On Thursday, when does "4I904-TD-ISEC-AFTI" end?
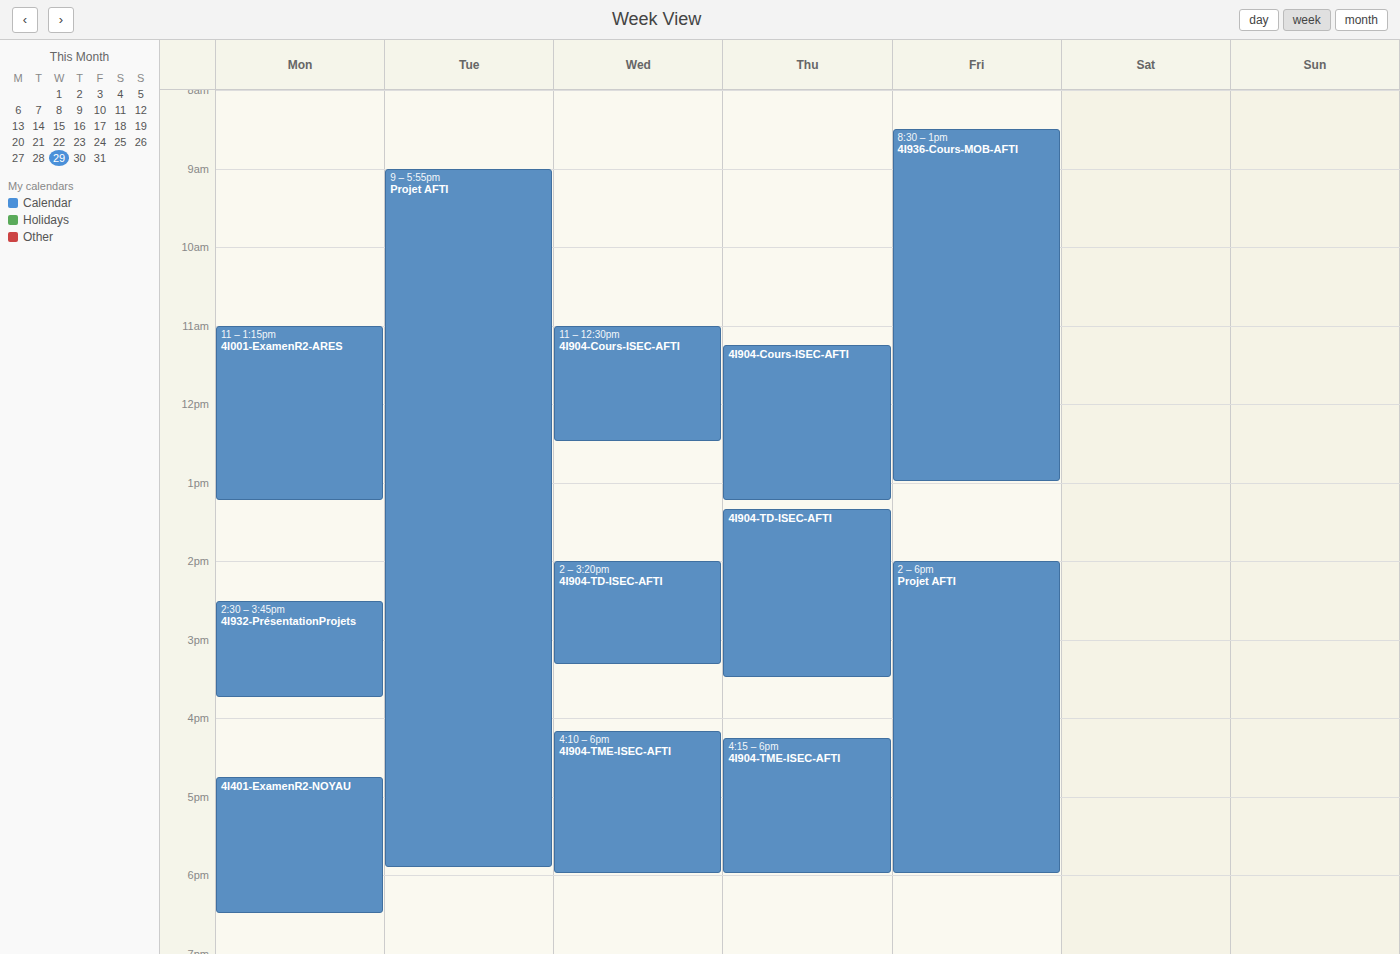
3:30 PM